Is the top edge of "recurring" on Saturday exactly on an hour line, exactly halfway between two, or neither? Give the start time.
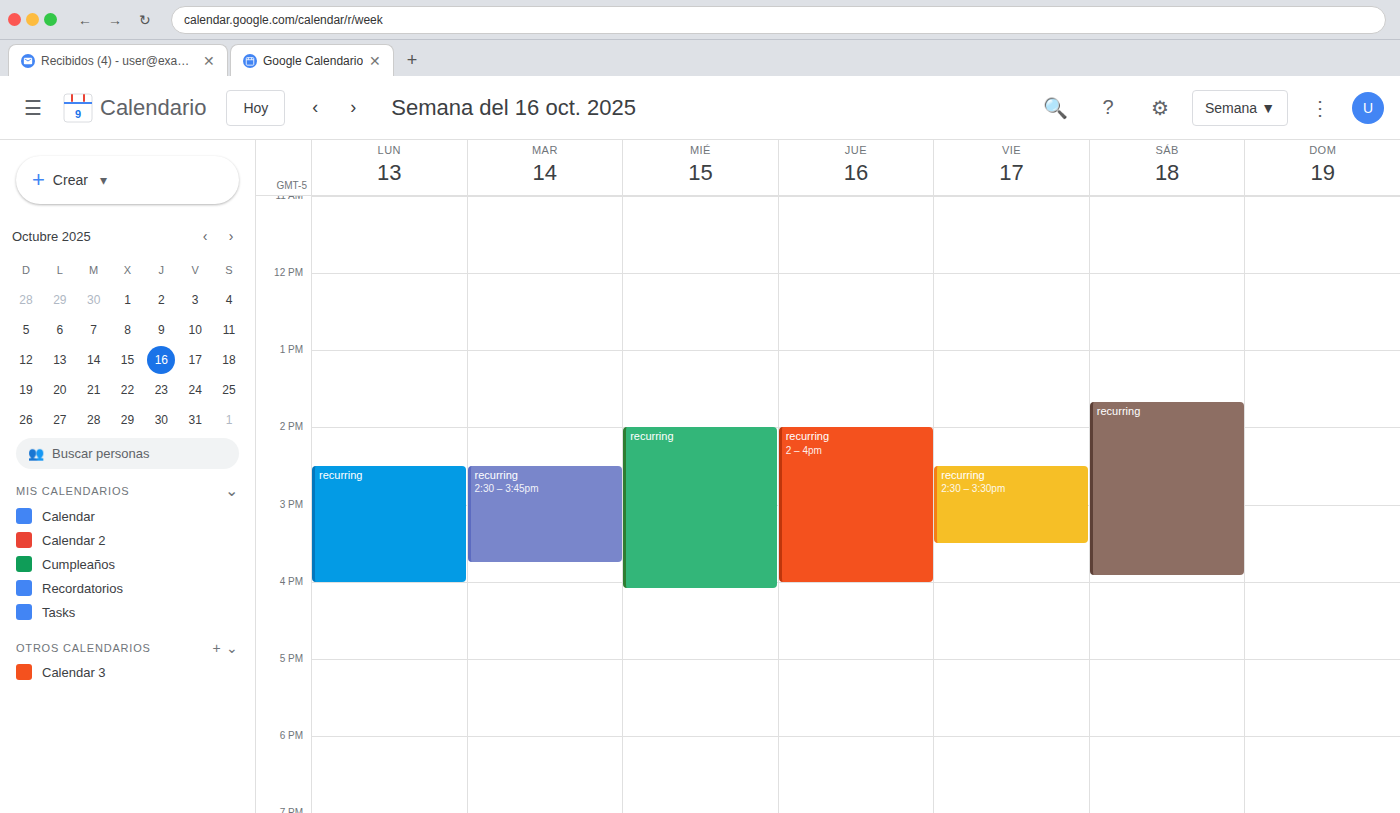
1:40 PM -- neither: 40 minutes below the 1 PM line and 20 minutes above the 2 PM line.